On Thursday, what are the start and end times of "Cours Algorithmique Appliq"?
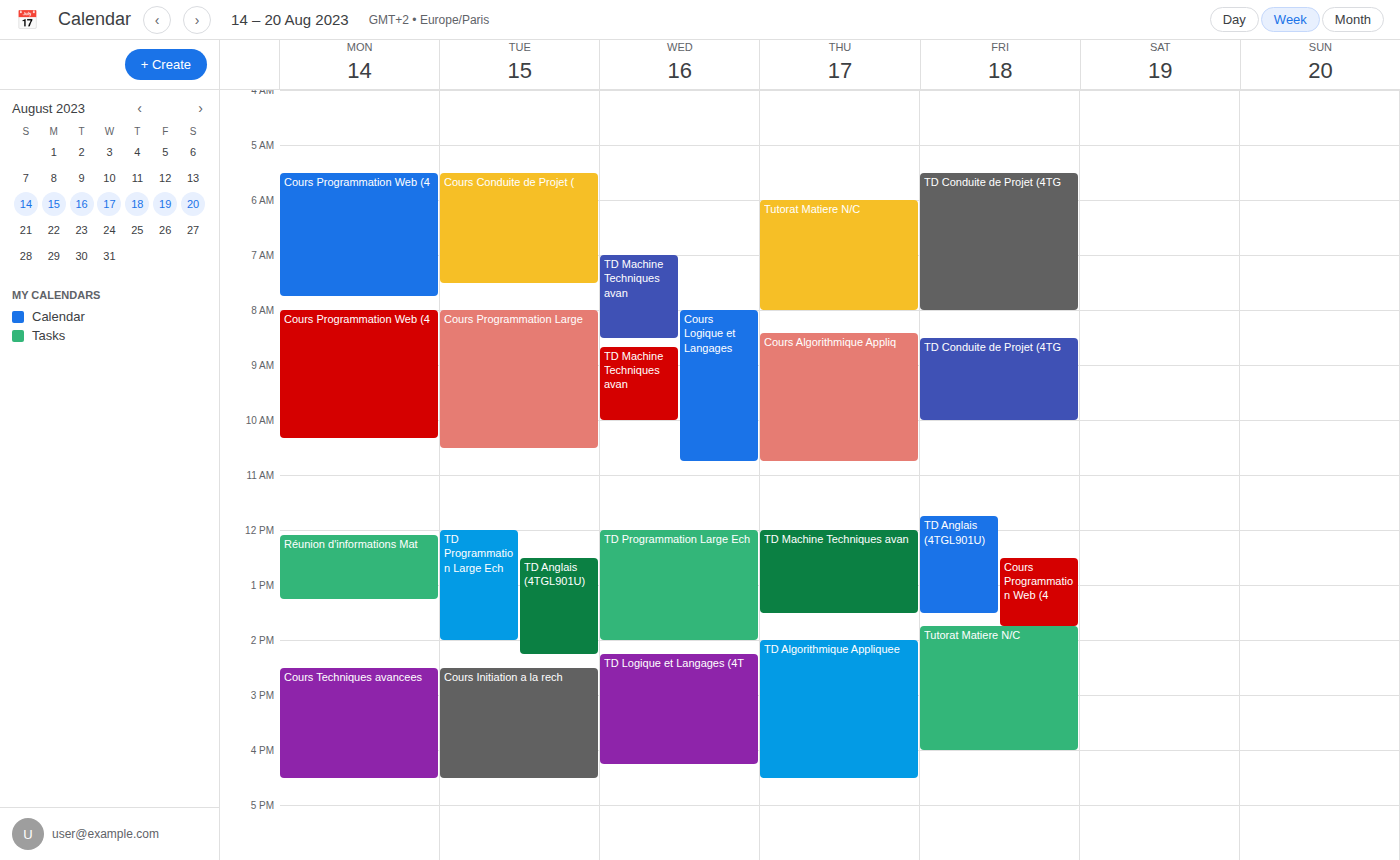
08:25 to 10:45